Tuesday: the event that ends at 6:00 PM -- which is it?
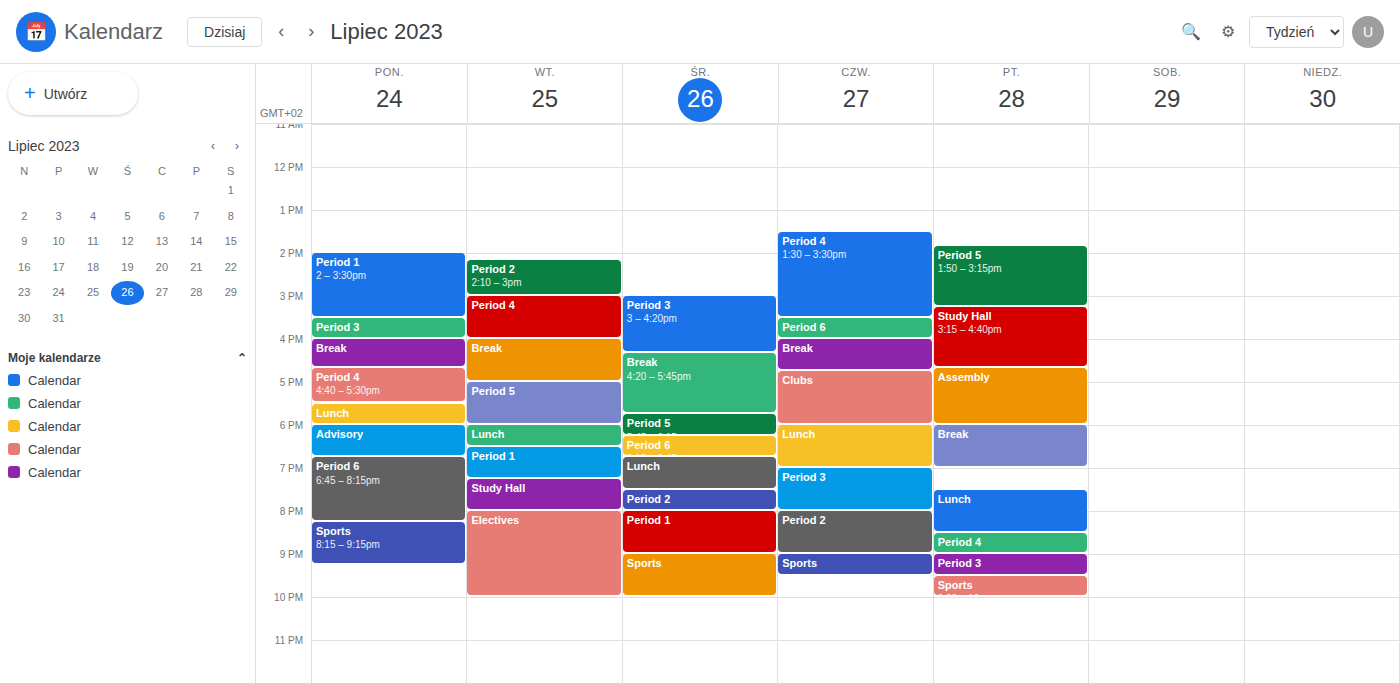
"Period 5"